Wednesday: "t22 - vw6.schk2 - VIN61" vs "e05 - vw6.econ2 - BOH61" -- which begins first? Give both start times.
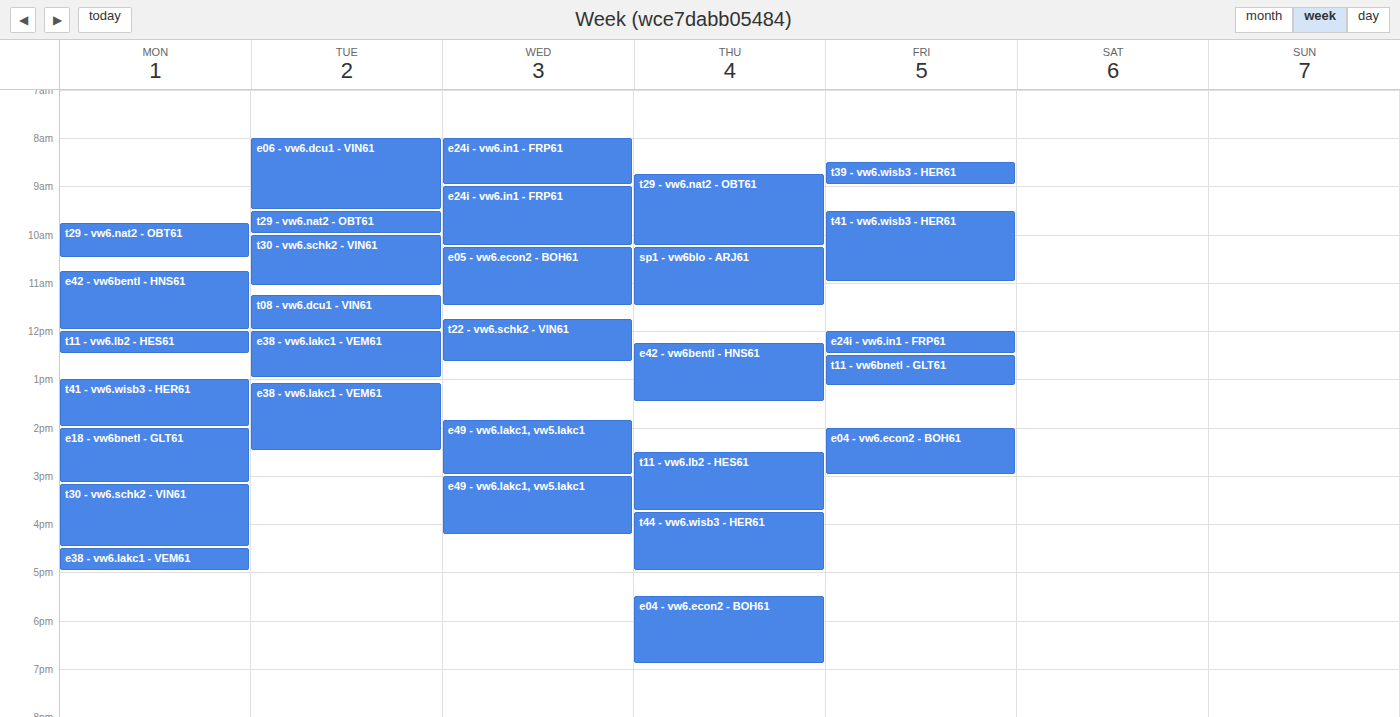
"e05 - vw6.econ2 - BOH61" 10:15 AM; "t22 - vw6.schk2 - VIN61" 11:45 AM.